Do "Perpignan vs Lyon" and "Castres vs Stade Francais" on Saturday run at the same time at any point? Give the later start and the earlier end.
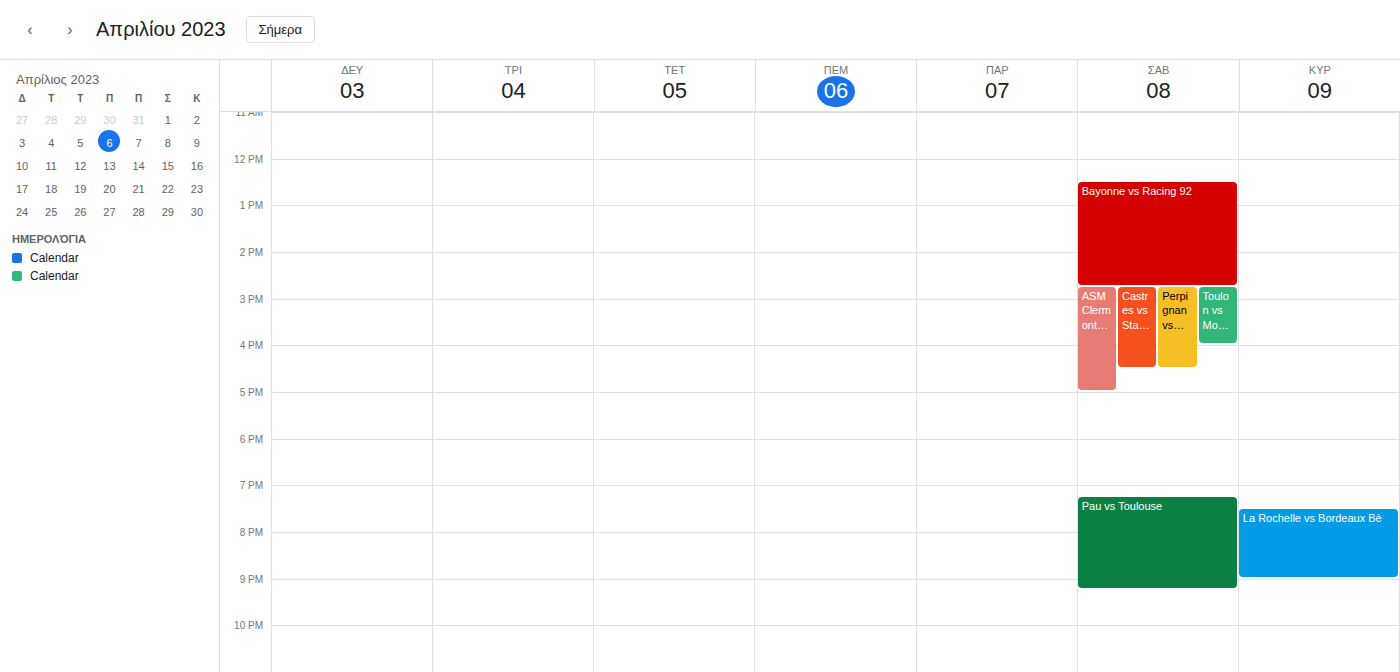
"Castres vs Stade Francais" runs 2:45 PM to 4:30 PM, inside "Perpignan vs Lyon" -- they overlap.